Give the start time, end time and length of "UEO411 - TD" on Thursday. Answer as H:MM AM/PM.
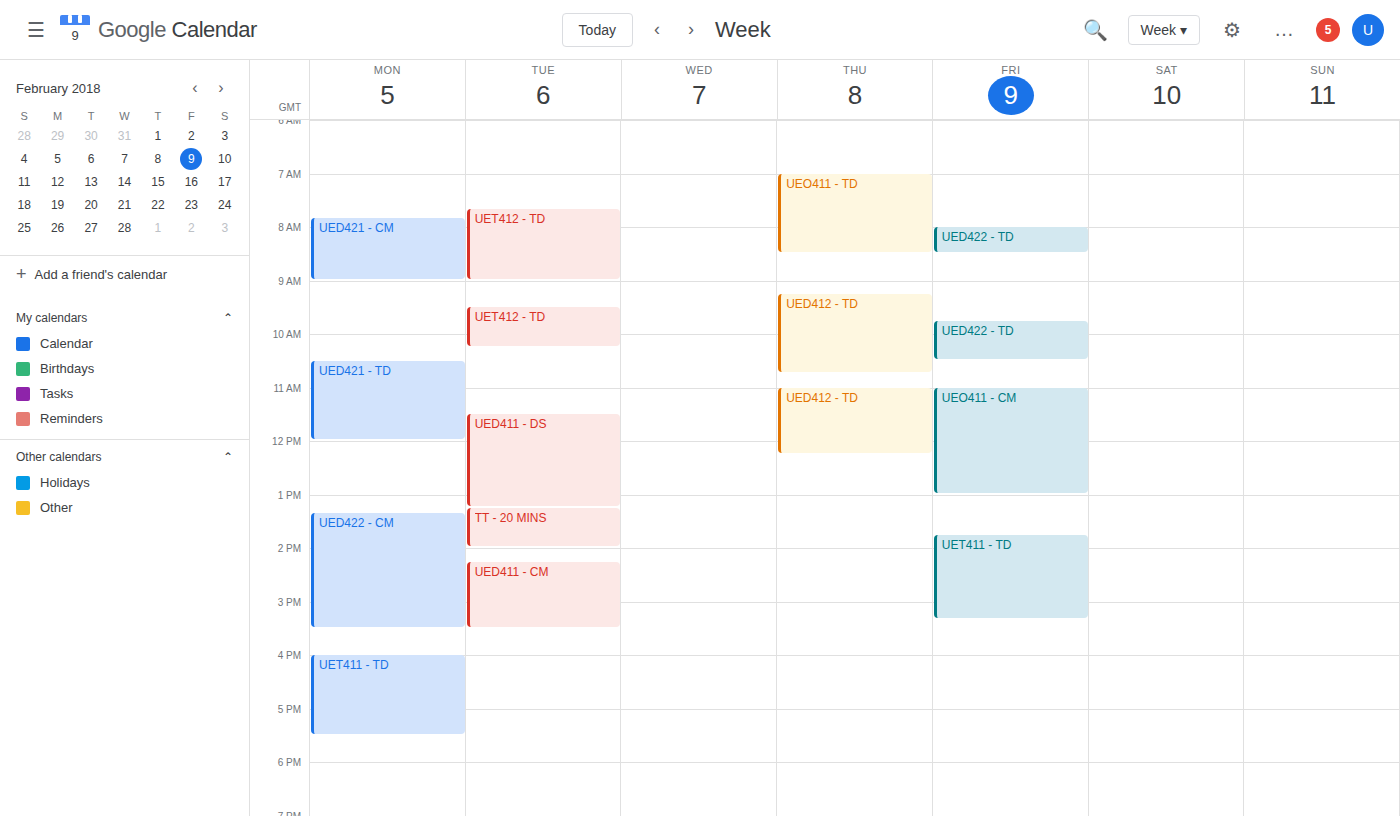
7:00 AM to 8:30 AM, 1 hour 30 minutes